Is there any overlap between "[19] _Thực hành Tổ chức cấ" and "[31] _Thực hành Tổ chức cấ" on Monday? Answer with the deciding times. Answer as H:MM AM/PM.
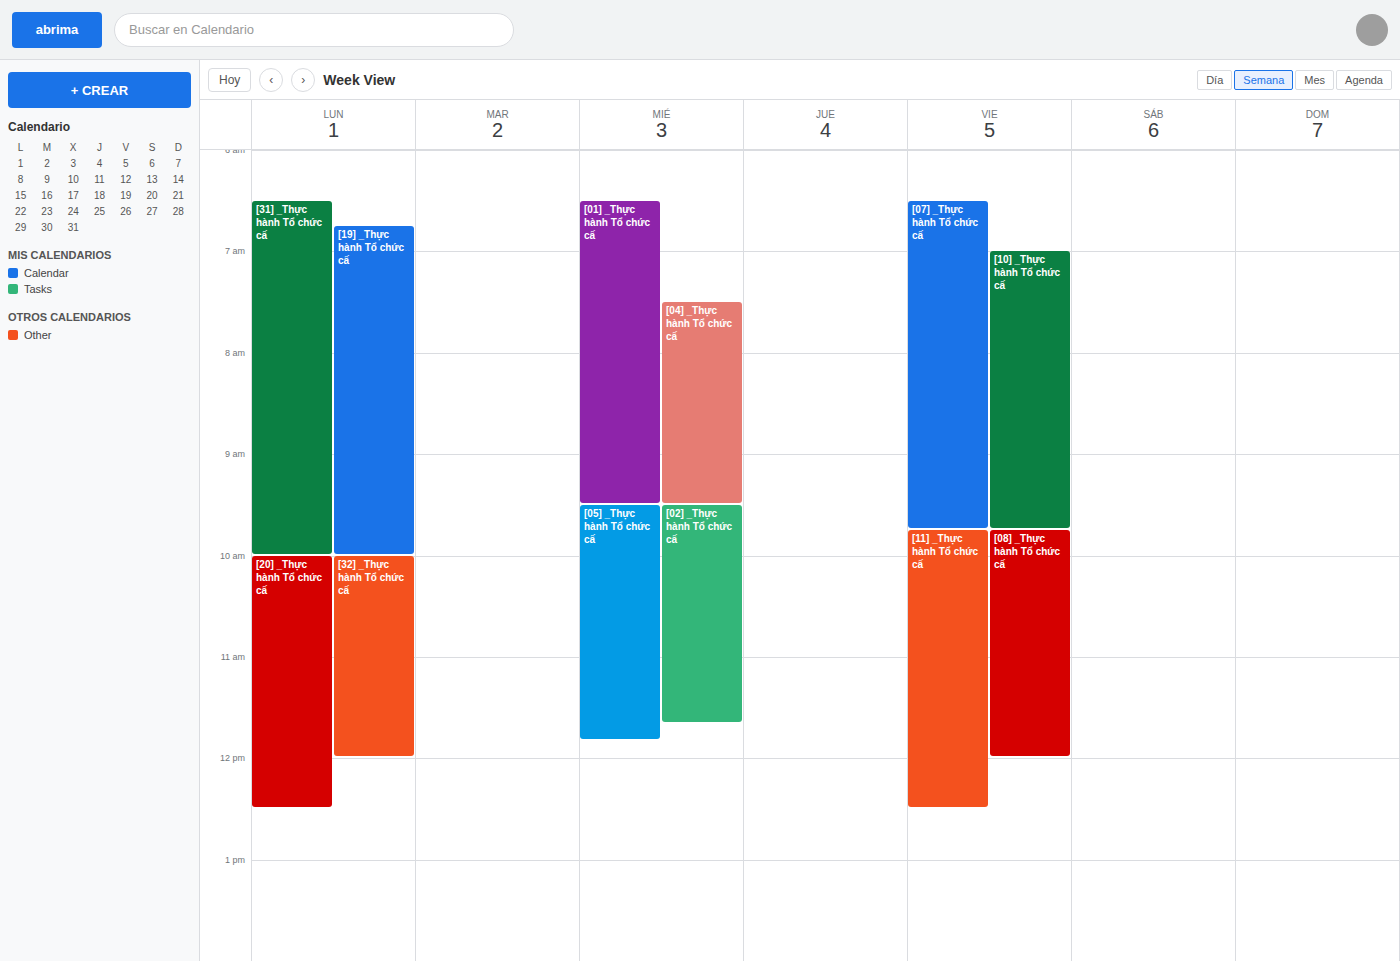
"[19] _Thực hành Tổ chức cấ" runs 6:45 AM to 10:00 AM, inside "[31] _Thực hành Tổ chức cấ" -- they overlap.